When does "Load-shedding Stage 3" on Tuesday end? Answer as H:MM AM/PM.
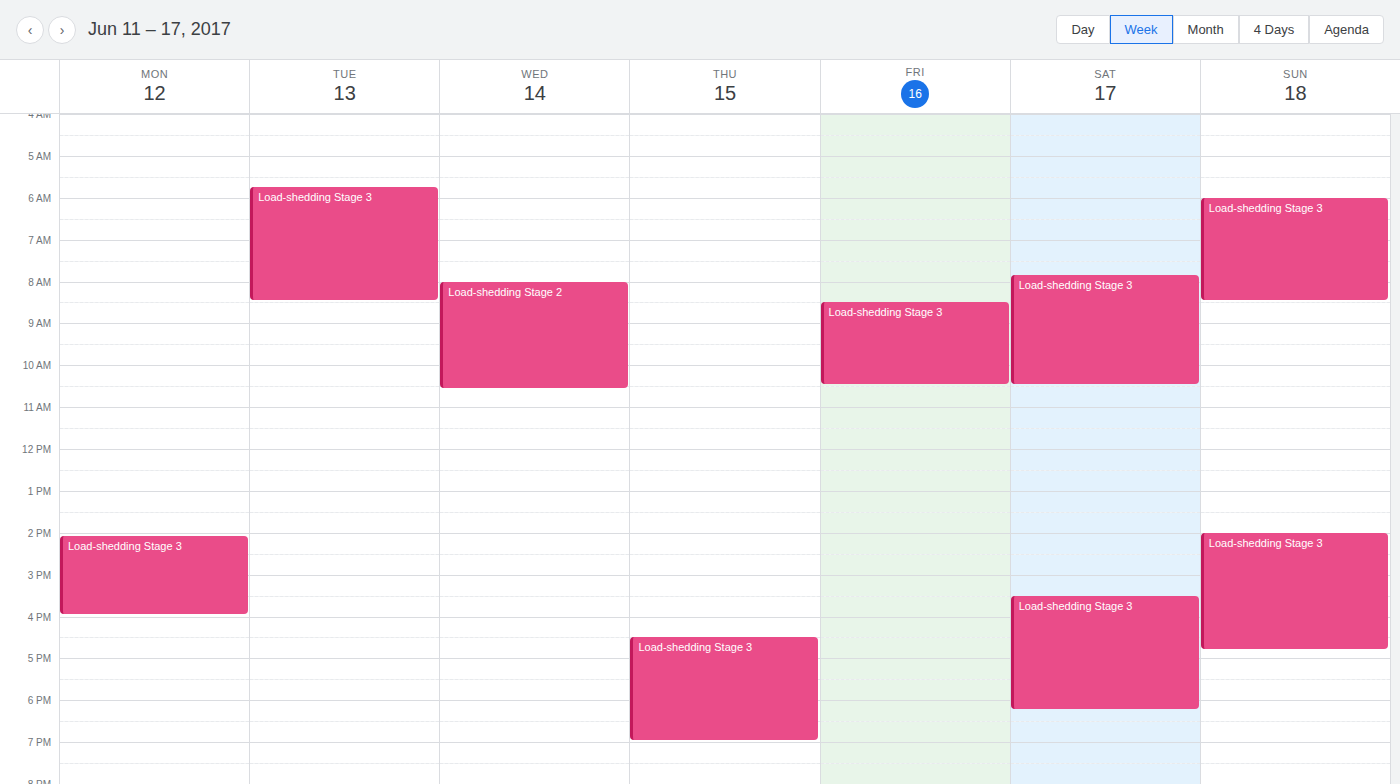
8:30 AM